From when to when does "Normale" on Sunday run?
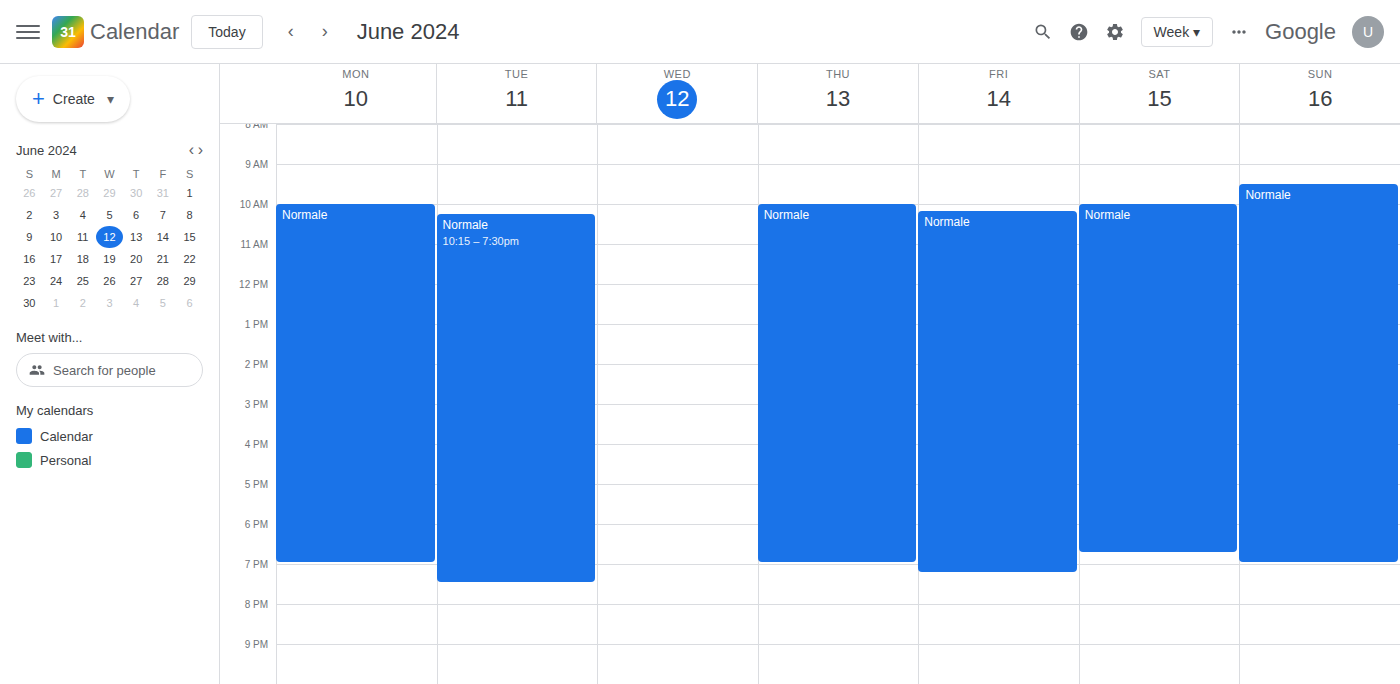
9:30 AM to 7:00 PM